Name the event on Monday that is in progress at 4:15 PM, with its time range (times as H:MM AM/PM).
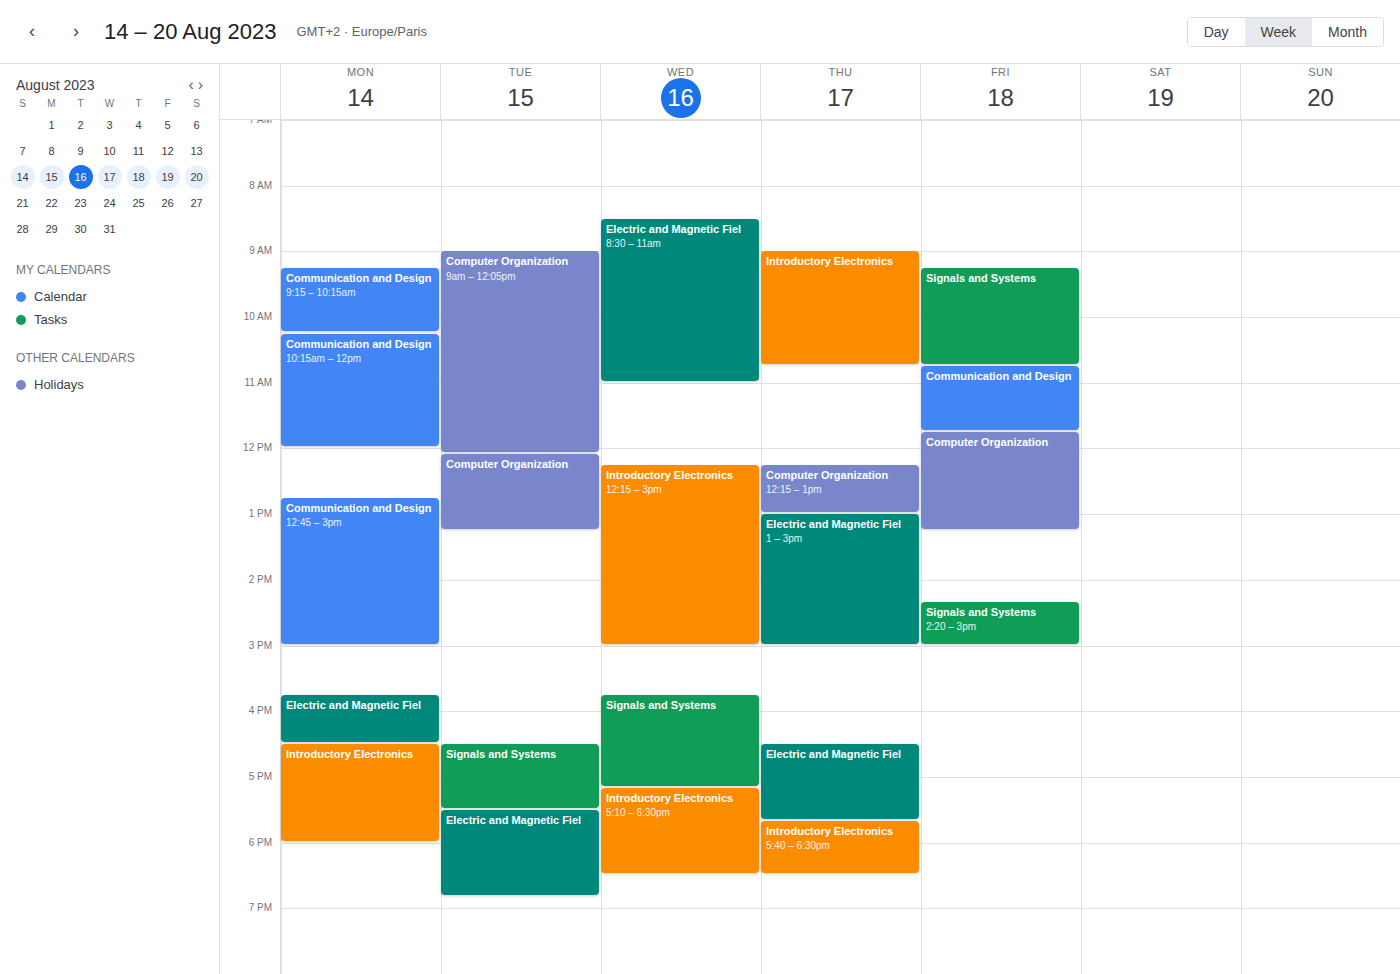
"Electric and Magnetic Fiel", 3:45 PM to 4:30 PM